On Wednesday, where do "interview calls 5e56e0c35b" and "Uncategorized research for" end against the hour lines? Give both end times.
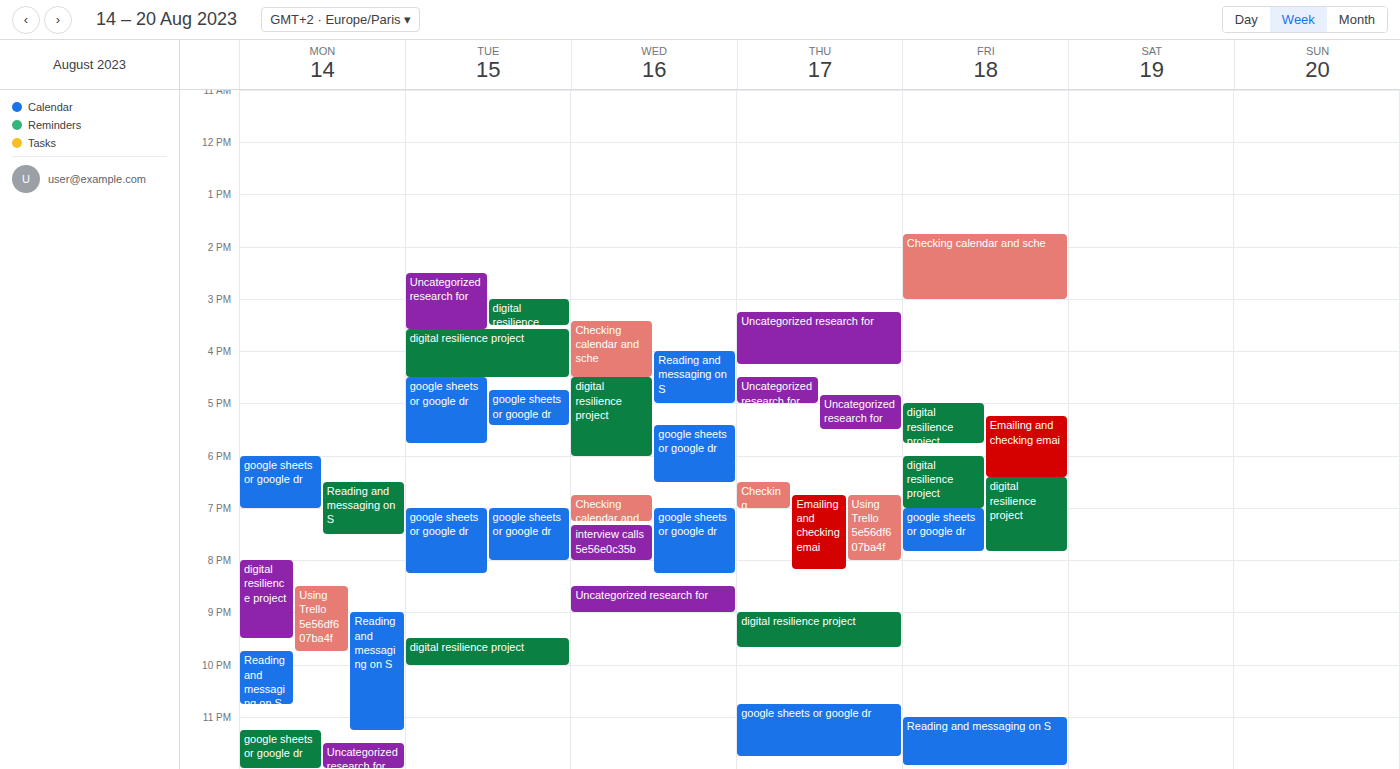
"interview calls 5e56e0c35b": 8:00 PM, exactly on the 8 PM line. "Uncategorized research for": 9:00 PM, exactly on the 9 PM line.